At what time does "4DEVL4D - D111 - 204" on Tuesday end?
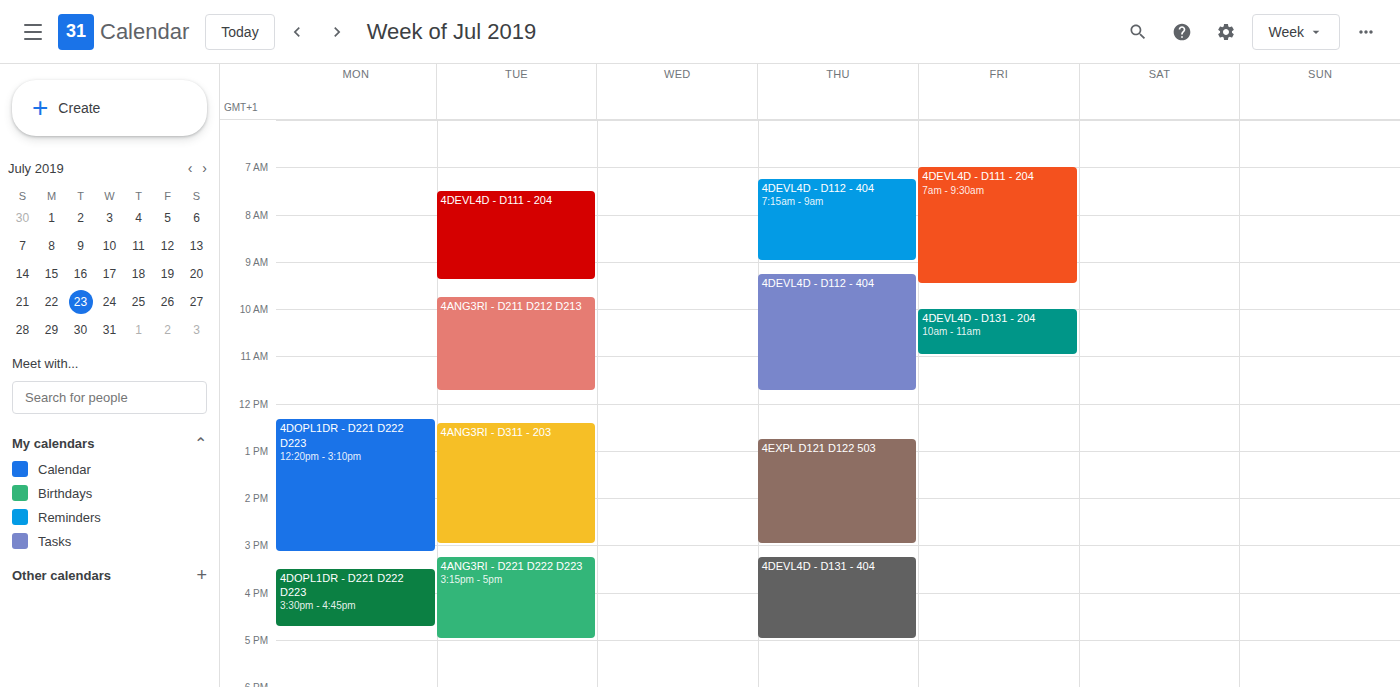
9:25 AM